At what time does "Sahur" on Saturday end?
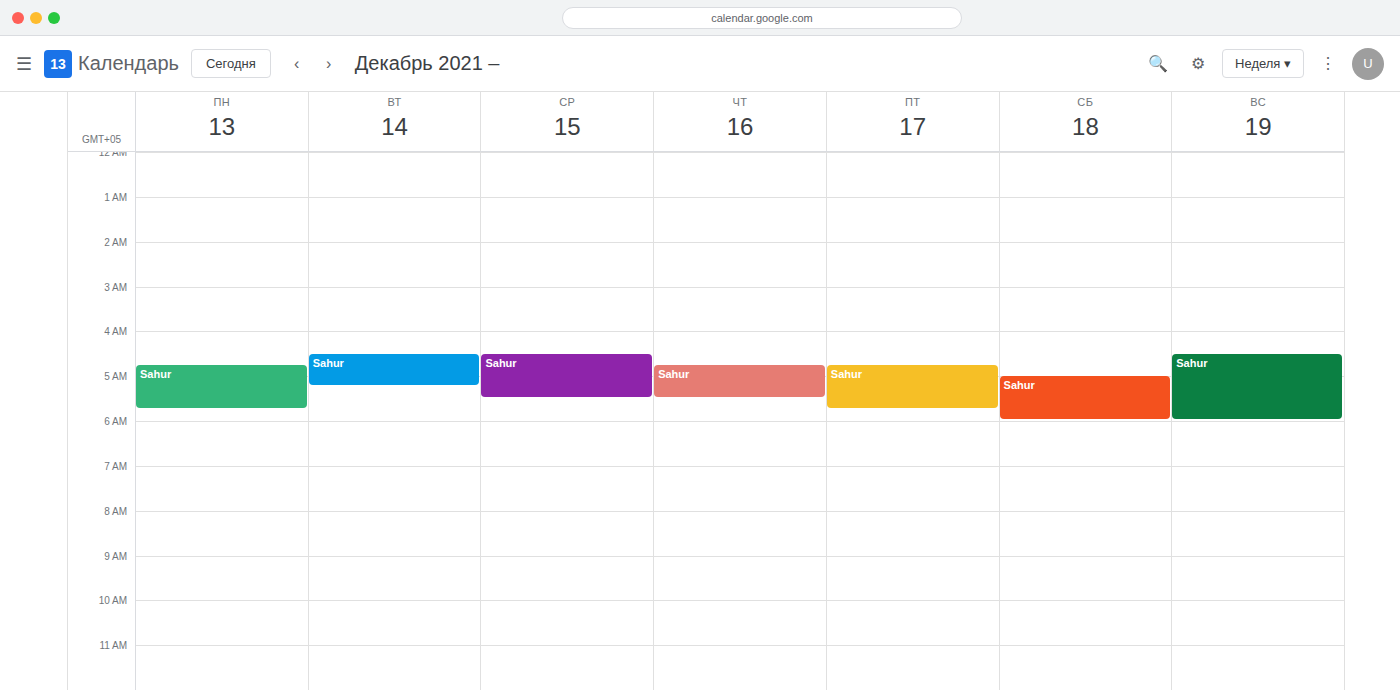
6:00 AM